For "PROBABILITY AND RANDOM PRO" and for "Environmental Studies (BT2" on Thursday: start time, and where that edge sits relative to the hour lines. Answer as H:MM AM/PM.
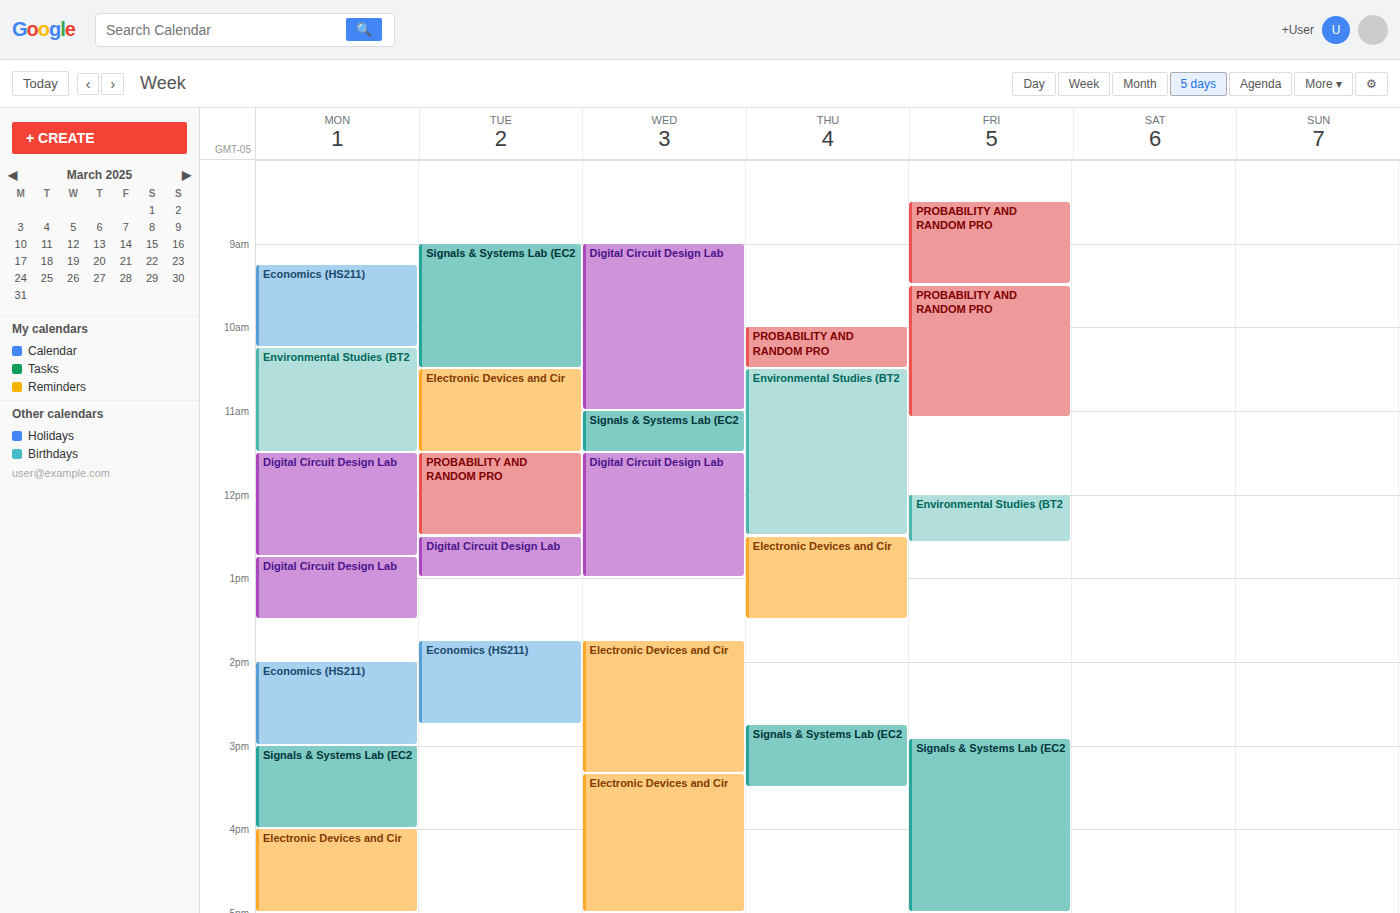
"PROBABILITY AND RANDOM PRO": 10:00 AM, exactly on the 10 AM line. "Environmental Studies (BT2": 10:30 AM, halfway between the 10 AM and 11 AM lines.